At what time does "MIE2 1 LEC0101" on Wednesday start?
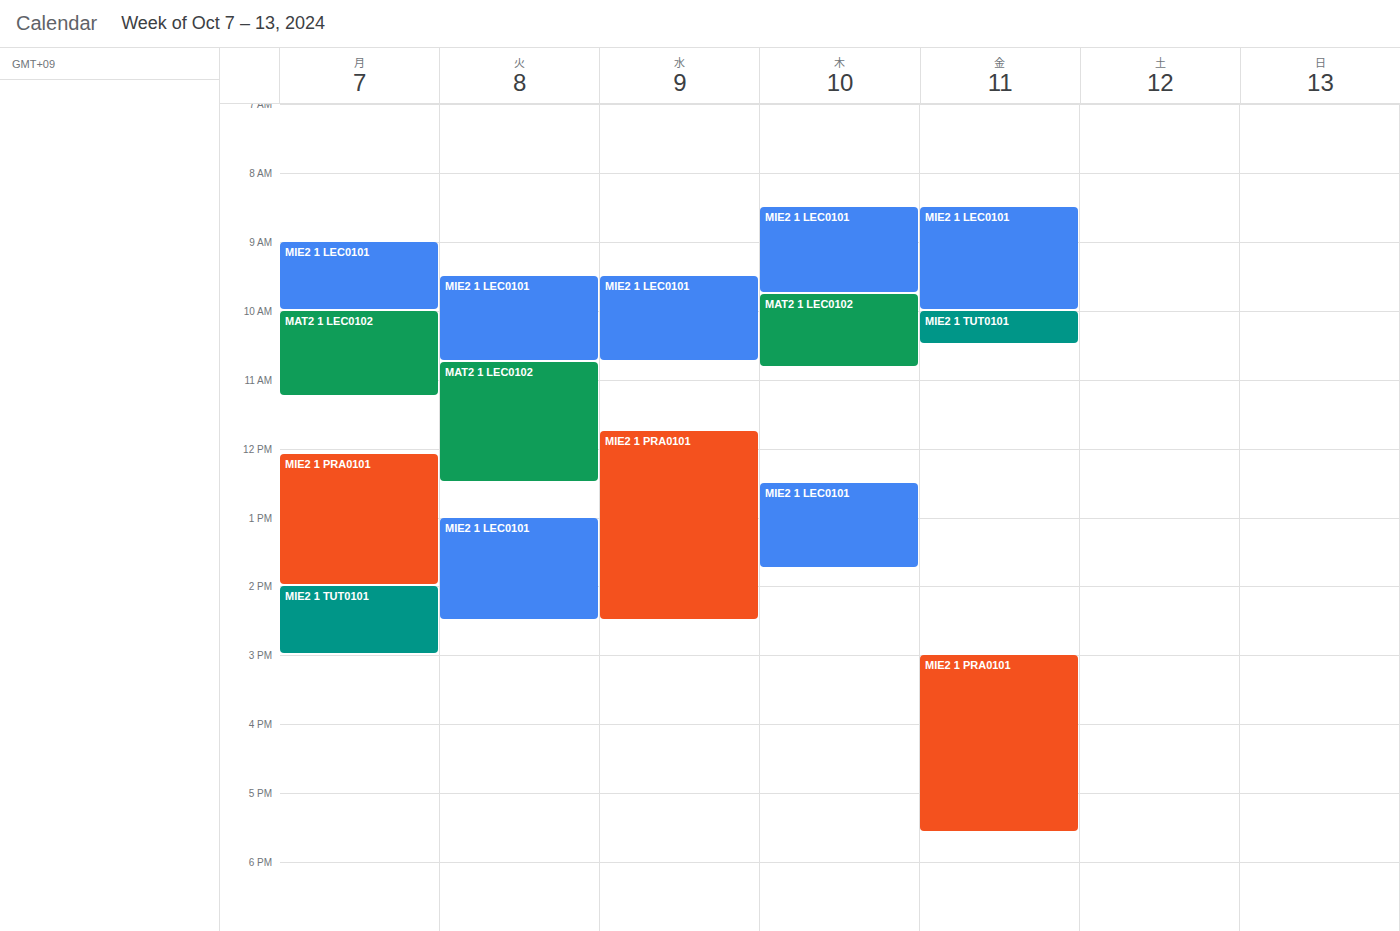
09:30